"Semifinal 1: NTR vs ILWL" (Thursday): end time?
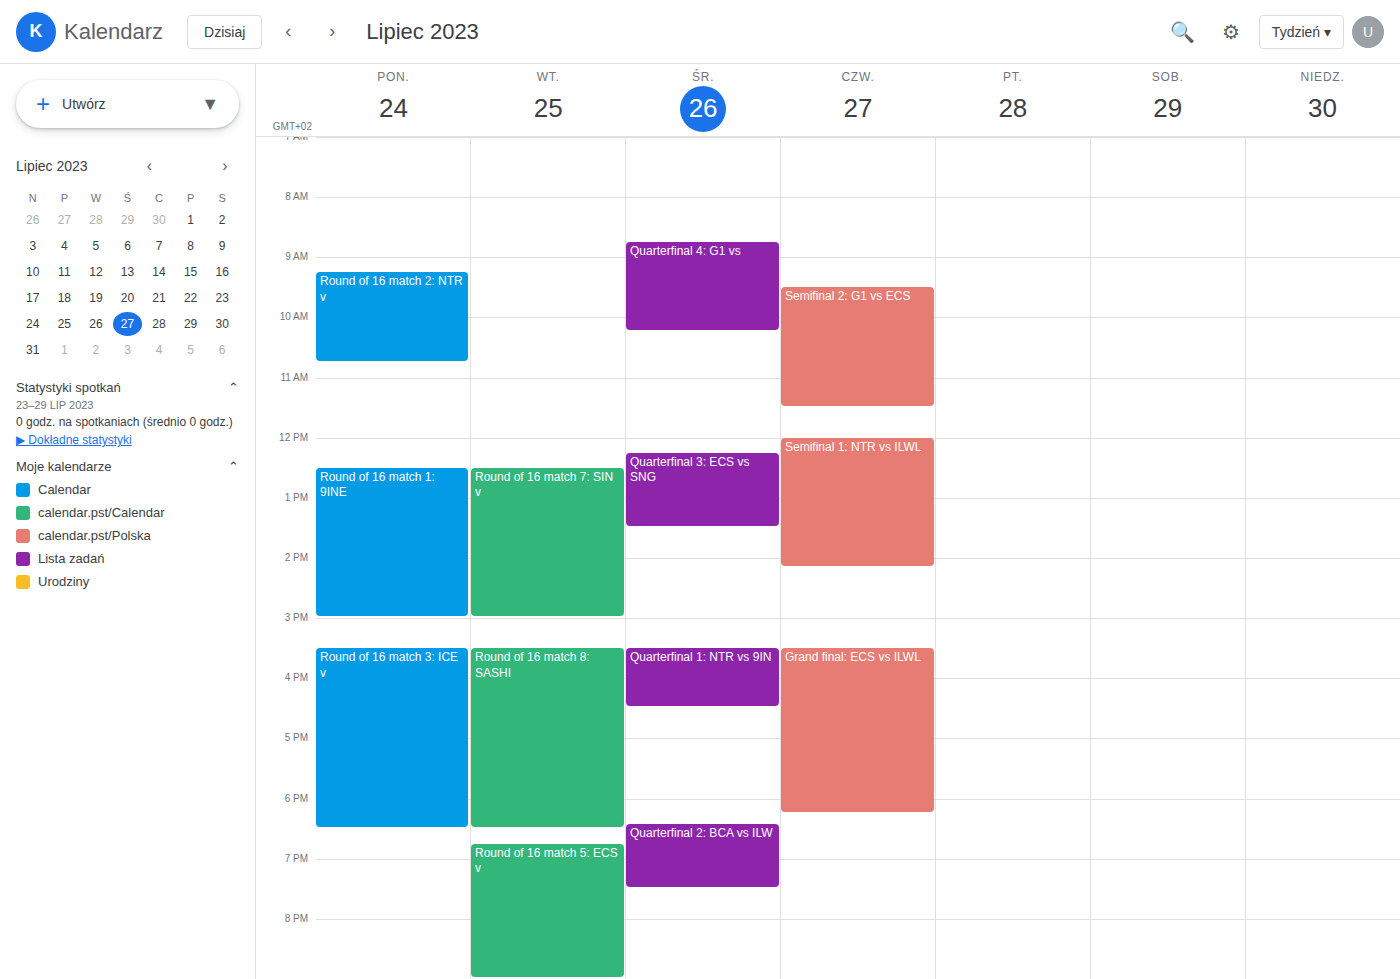
2:10 PM